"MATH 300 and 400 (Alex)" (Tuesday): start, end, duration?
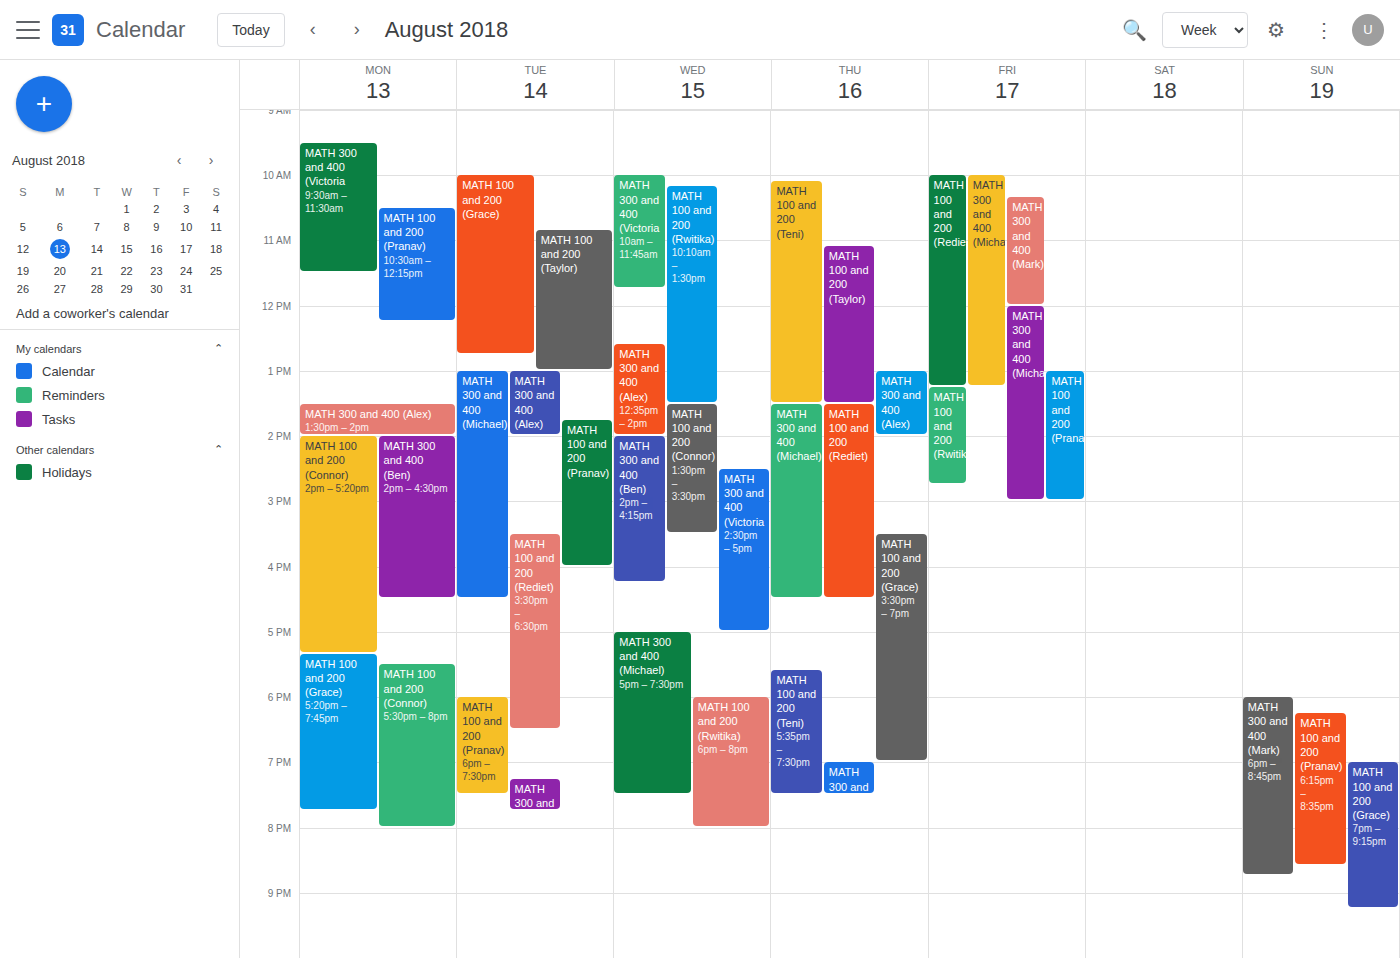
13:00 to 14:00, 1 hour